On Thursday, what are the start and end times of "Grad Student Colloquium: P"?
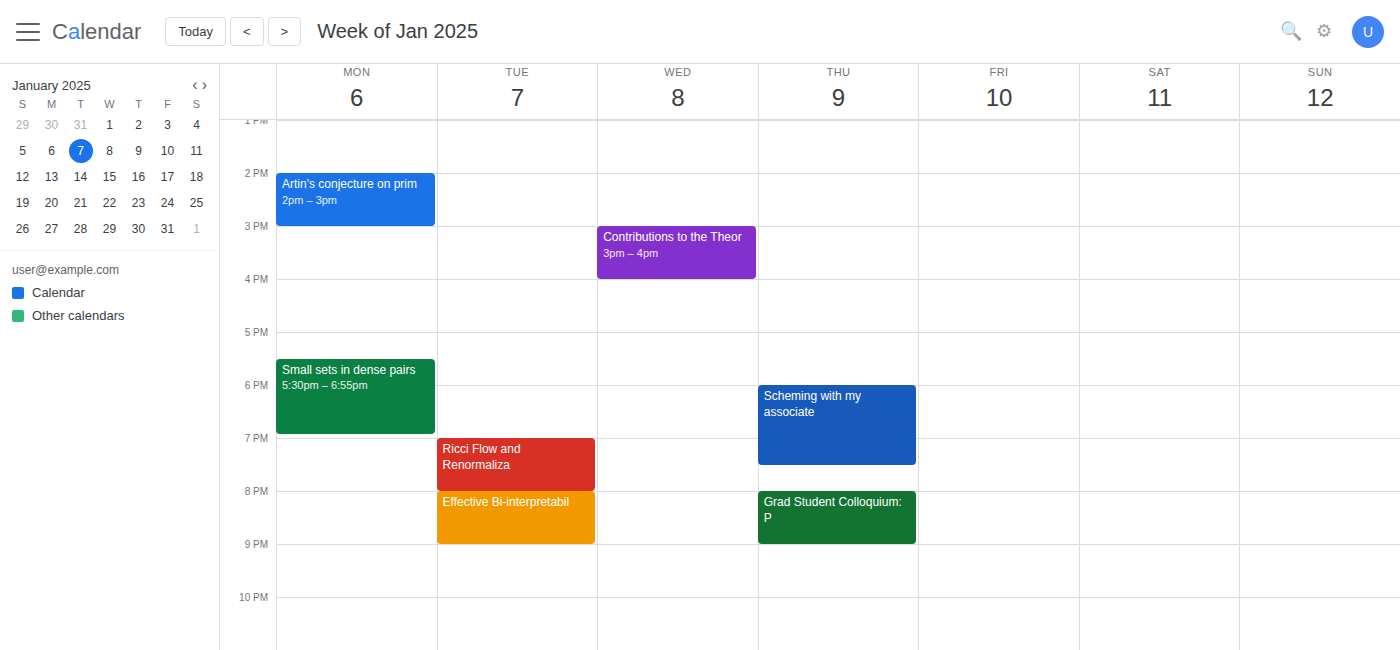
8:00 PM to 9:00 PM